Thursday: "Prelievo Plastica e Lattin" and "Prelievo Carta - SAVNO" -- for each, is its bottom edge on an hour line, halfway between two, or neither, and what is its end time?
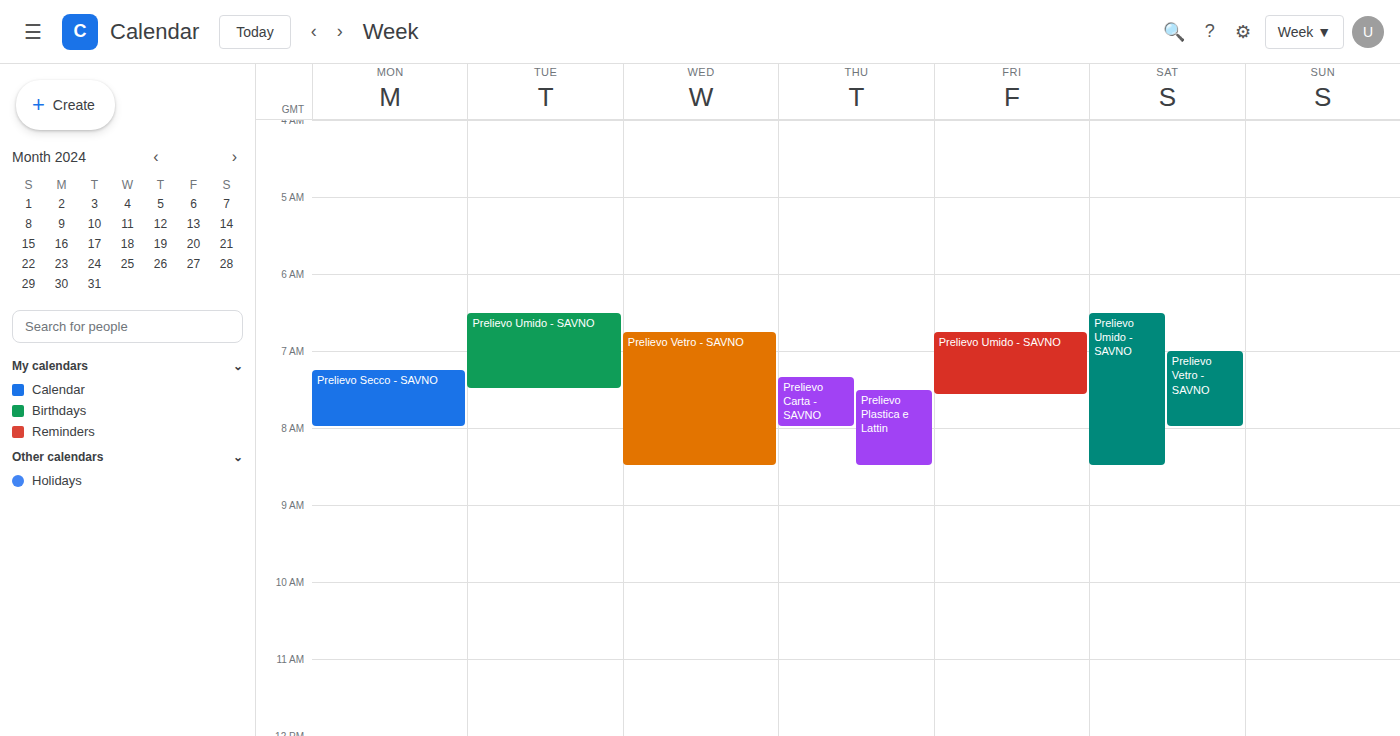
"Prelievo Plastica e Lattin": 8:30 AM, halfway between the 8 AM and 9 AM lines. "Prelievo Carta - SAVNO": 8:00 AM, exactly on the 8 AM line.